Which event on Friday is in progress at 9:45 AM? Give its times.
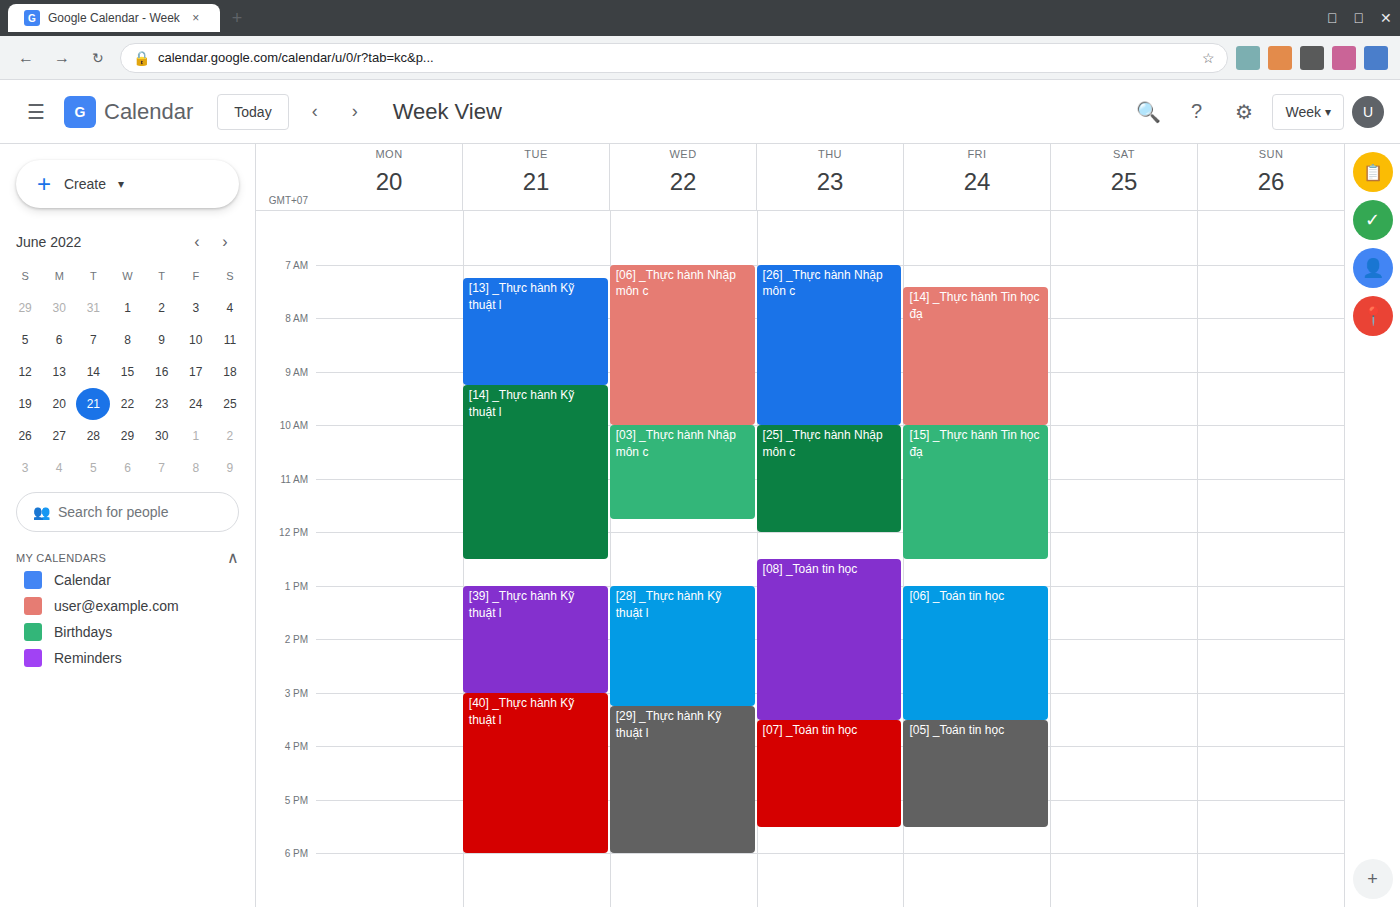
"[14] _Thực hành Tin học đạ", 7:25 AM to 10:00 AM